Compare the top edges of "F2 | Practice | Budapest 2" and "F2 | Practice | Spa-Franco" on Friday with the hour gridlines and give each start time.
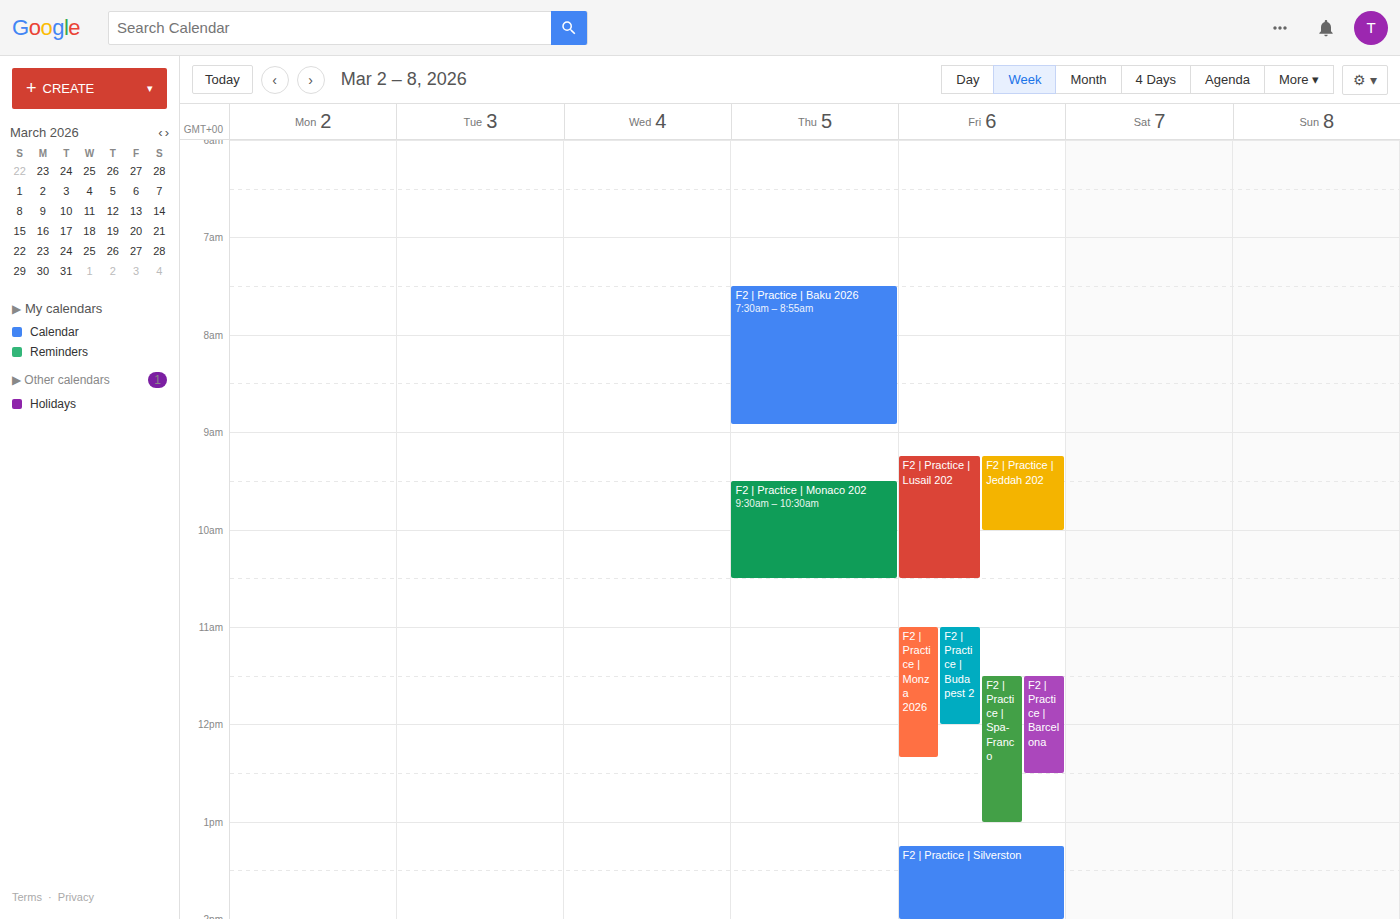
"F2 | Practice | Budapest 2": 11:00 AM, exactly on the 11 AM line. "F2 | Practice | Spa-Franco": 11:30 AM, halfway between the 11 AM and 12 PM lines.